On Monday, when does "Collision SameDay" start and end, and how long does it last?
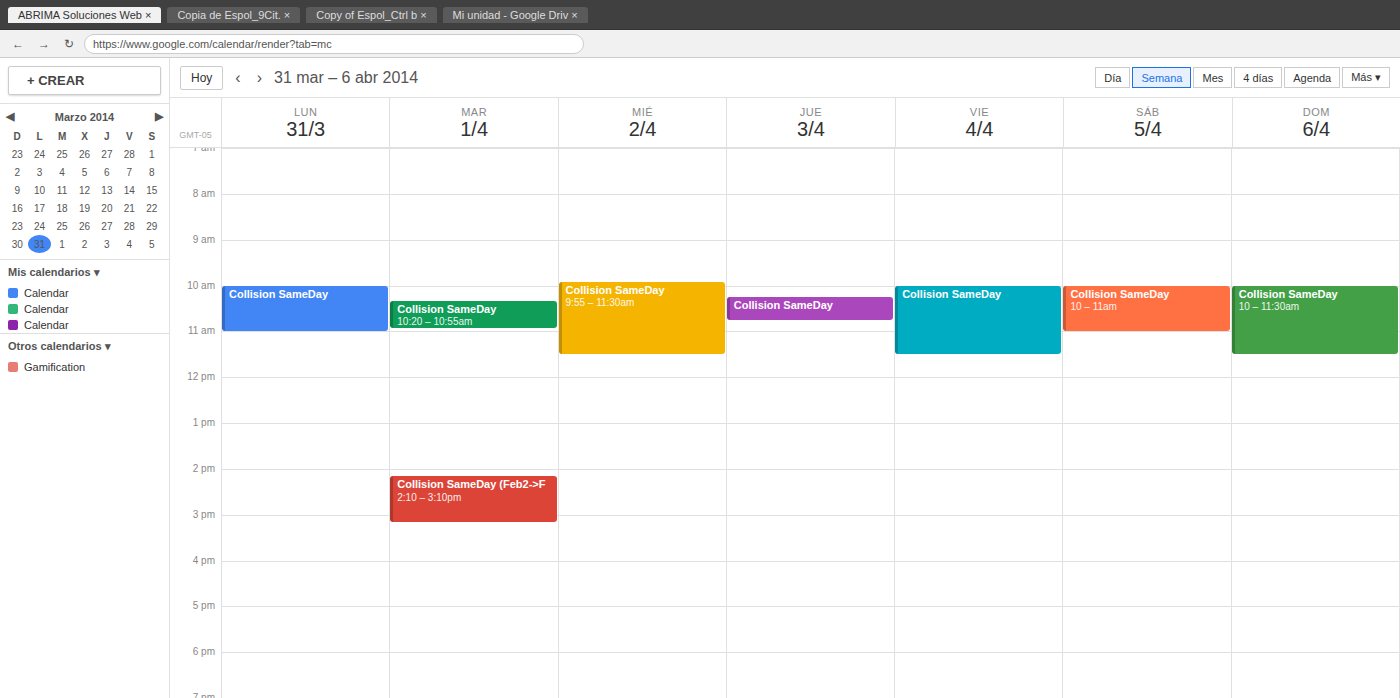
10:00 AM to 11:00 AM, 1 hour